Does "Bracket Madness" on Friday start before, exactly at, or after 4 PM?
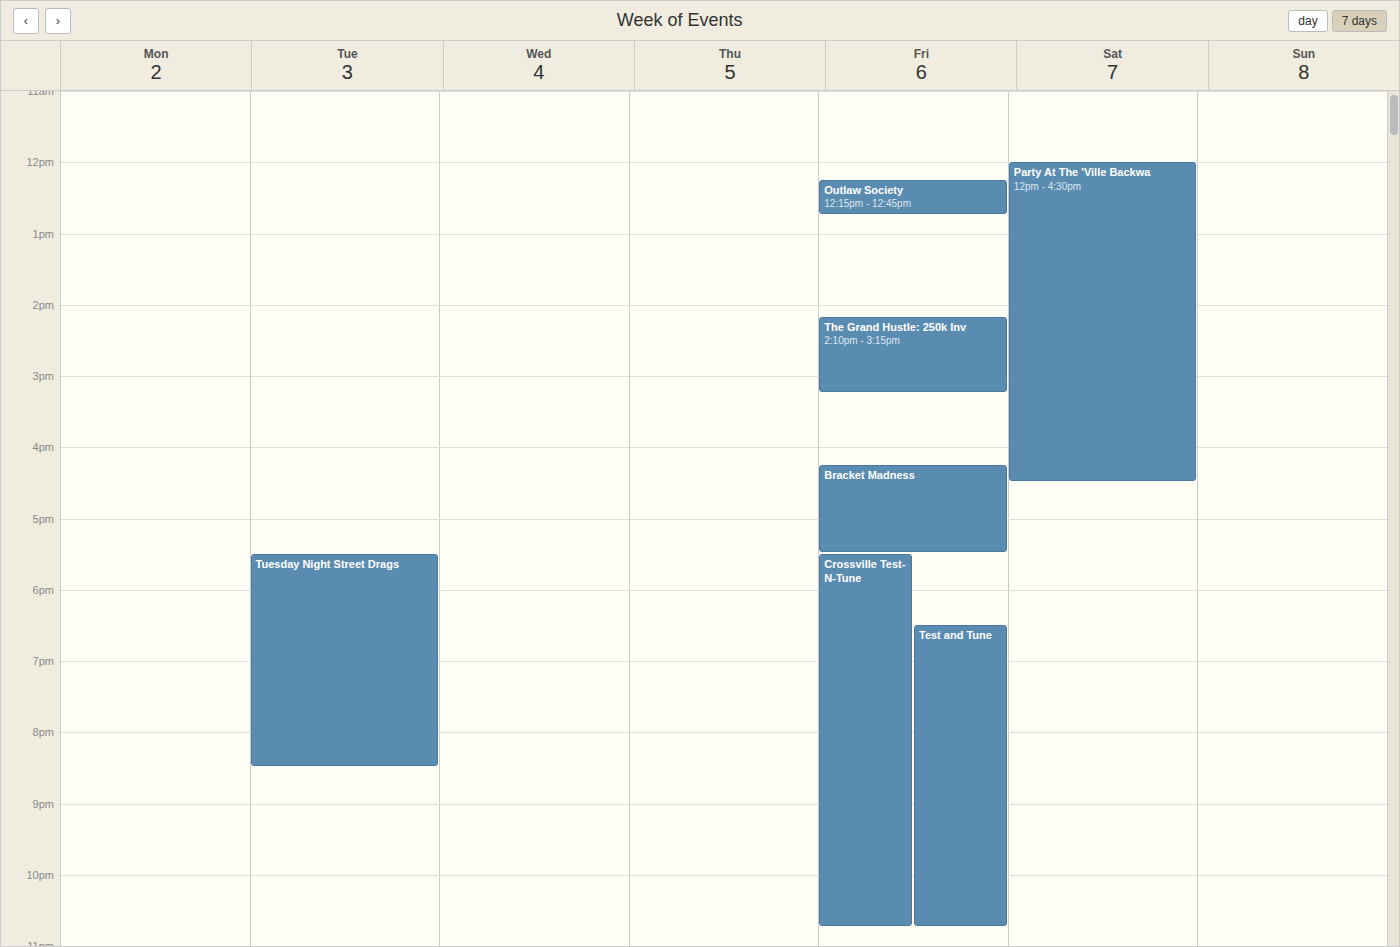
4:15 PM -- after 4 PM, 15 minutes below the 4 PM line.